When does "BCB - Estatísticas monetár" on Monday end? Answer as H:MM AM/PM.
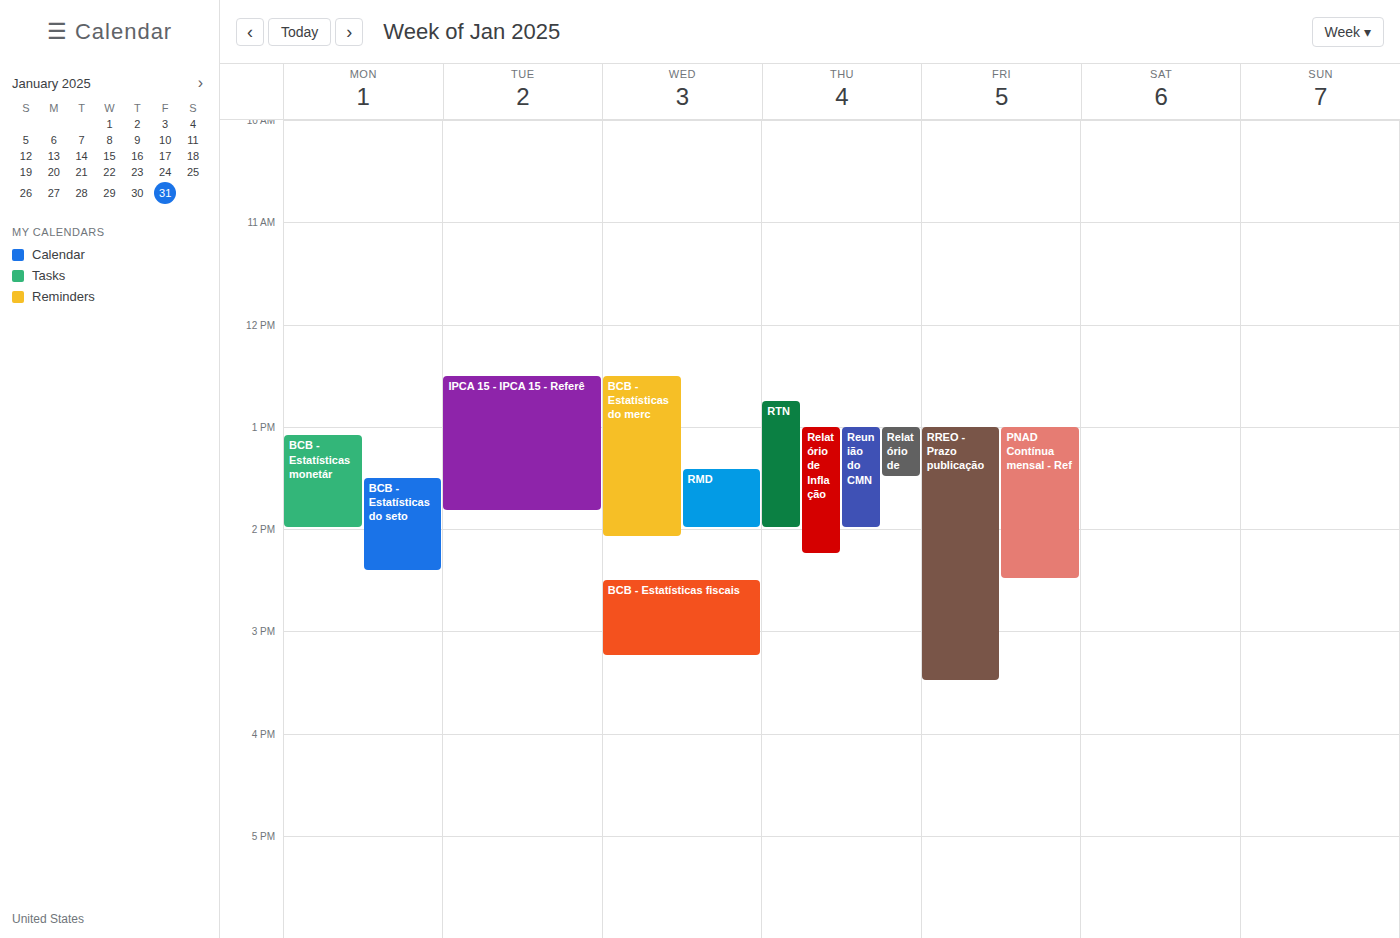
2:00 PM